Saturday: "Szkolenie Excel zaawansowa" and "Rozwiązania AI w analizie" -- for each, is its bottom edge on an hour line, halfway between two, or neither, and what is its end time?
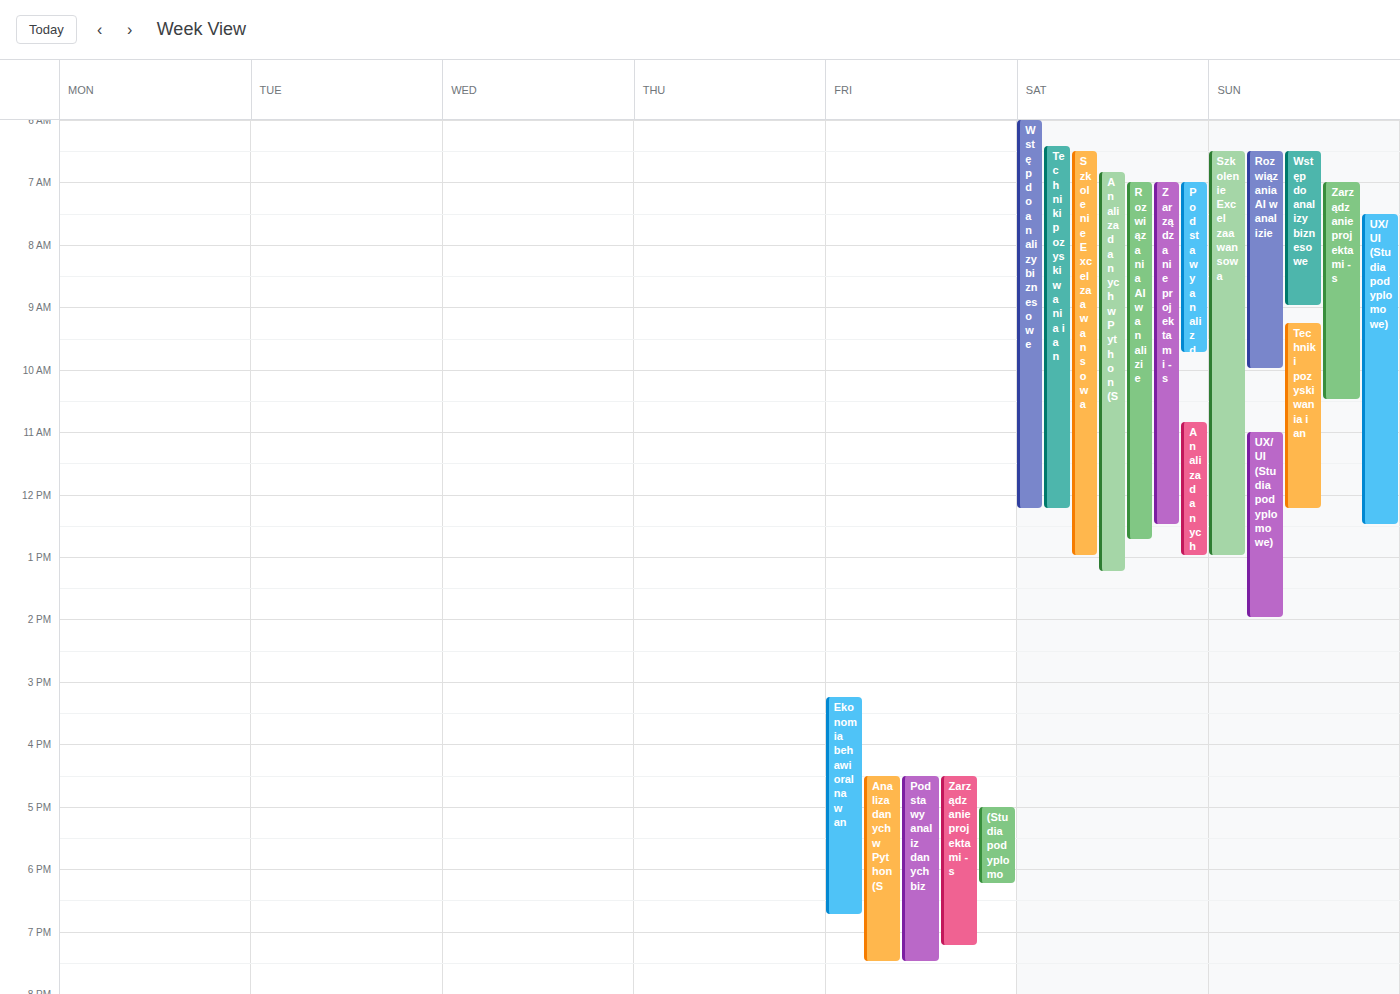
"Szkolenie Excel zaawansowa": 1:00 PM, exactly on the 1 PM line. "Rozwiązania AI w analizie": 12:45 PM, neither: three quarters of the way from the 12 PM line to the 1 PM line.